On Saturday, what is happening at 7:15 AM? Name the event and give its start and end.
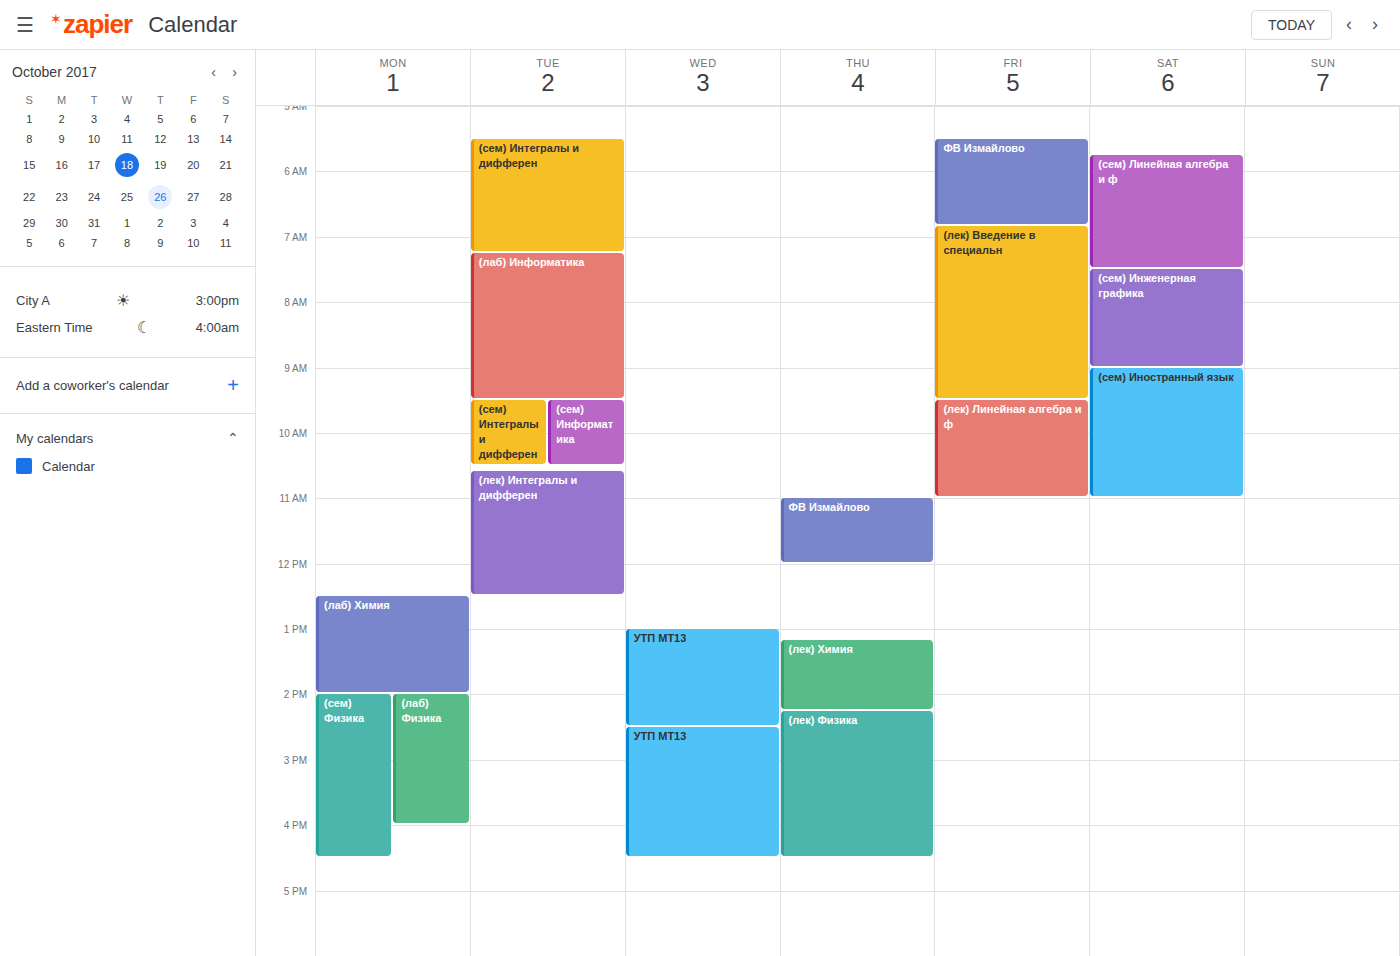
"(сем) Линейная алгебра и ф", 5:45 AM to 7:30 AM